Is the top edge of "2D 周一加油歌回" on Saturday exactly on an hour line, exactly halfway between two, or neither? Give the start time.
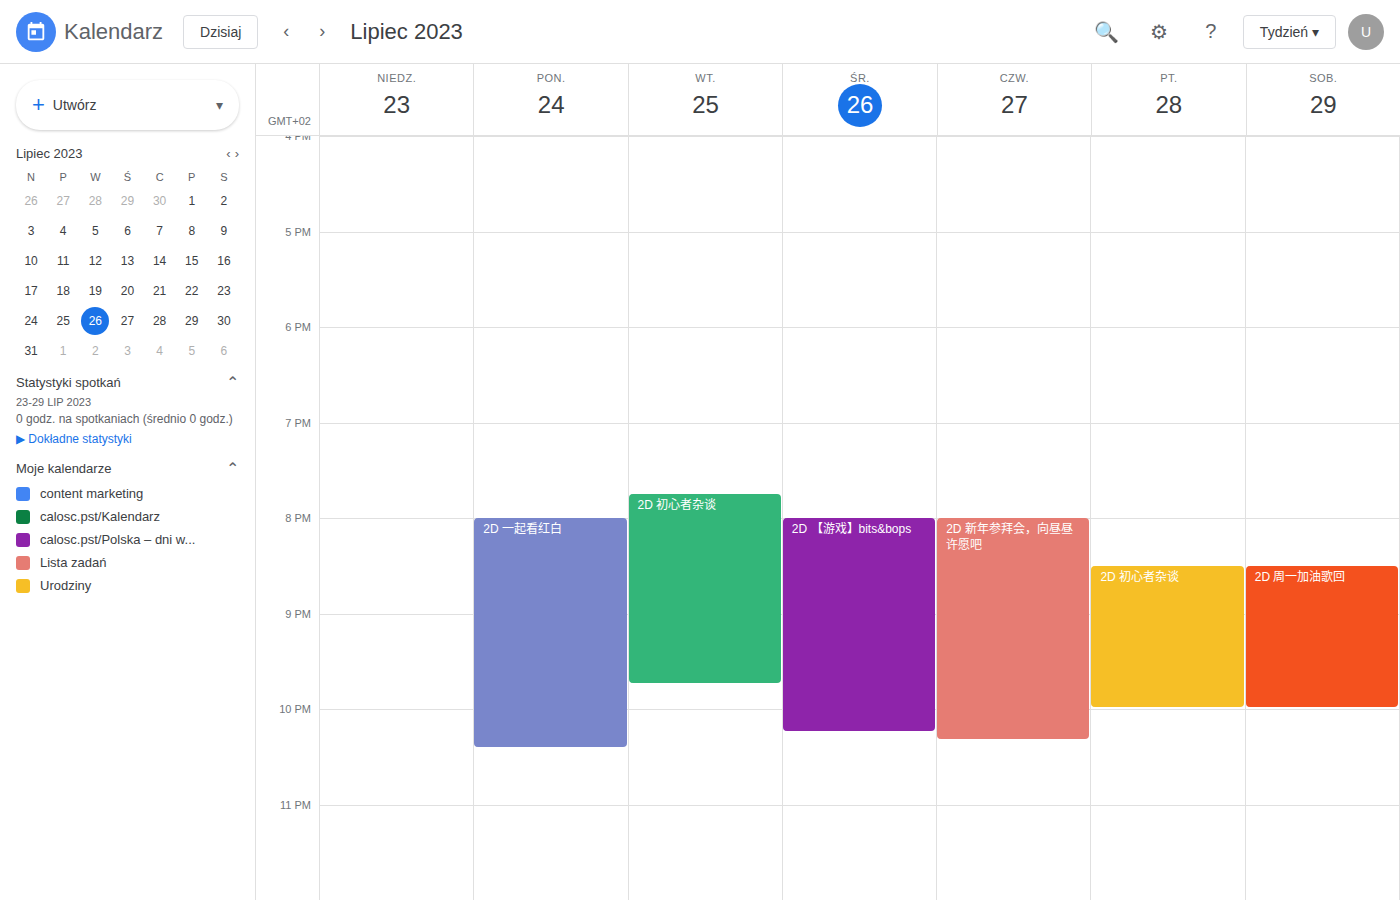
8:30 PM -- halfway between the 8 PM and 9 PM lines.